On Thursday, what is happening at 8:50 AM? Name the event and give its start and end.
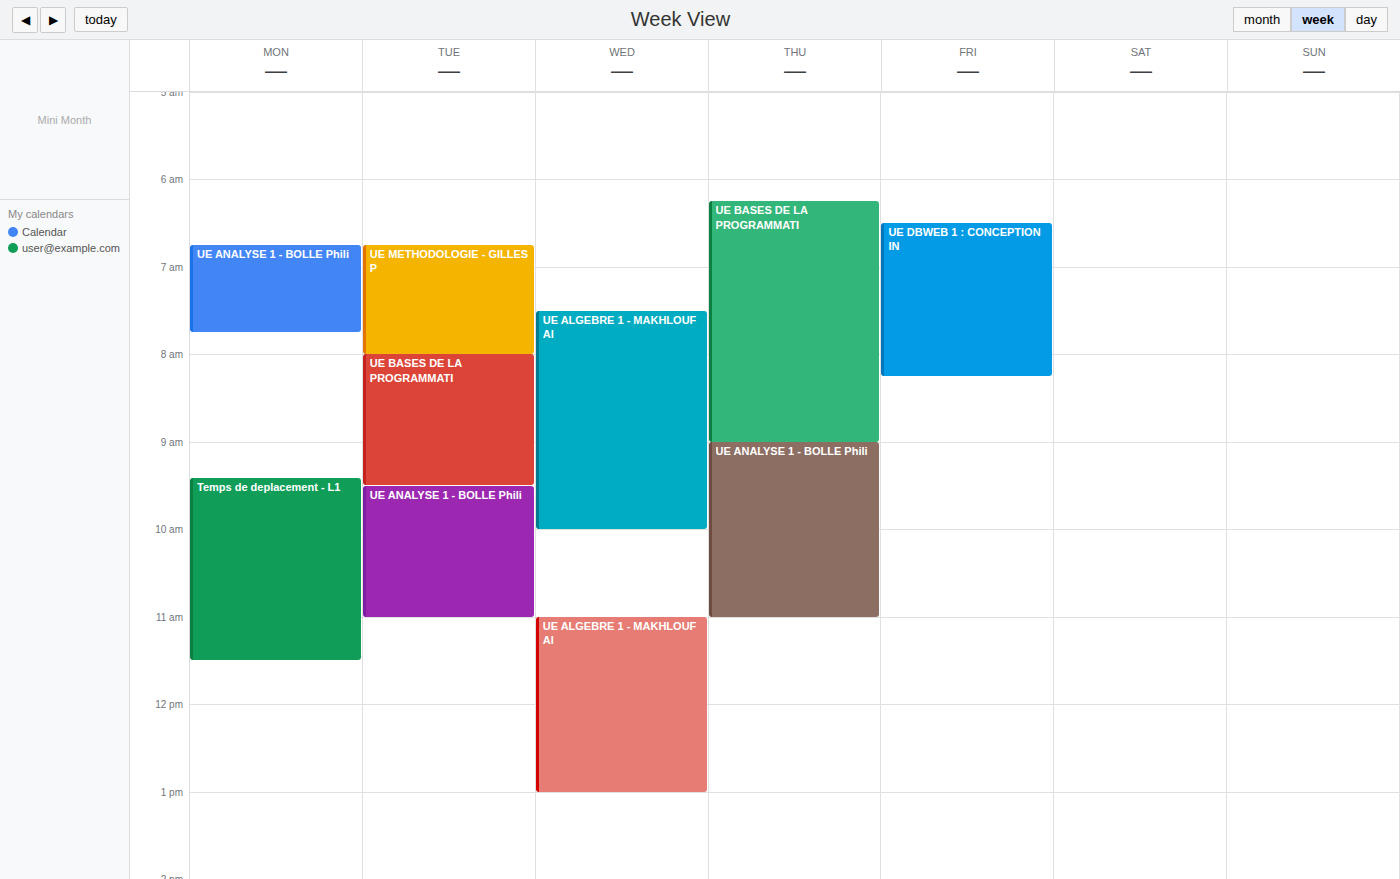
"UE BASES DE LA PROGRAMMATI", 6:15 AM to 9:00 AM